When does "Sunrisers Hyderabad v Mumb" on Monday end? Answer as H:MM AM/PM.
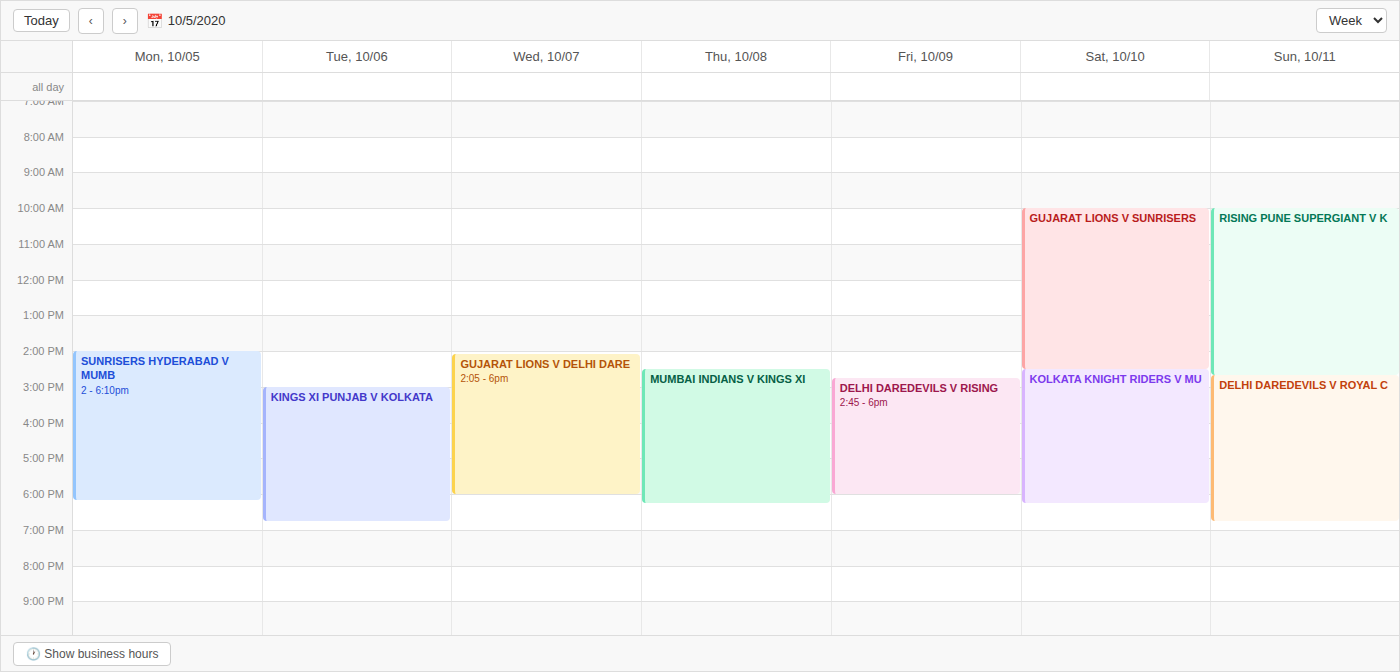
6:10 PM